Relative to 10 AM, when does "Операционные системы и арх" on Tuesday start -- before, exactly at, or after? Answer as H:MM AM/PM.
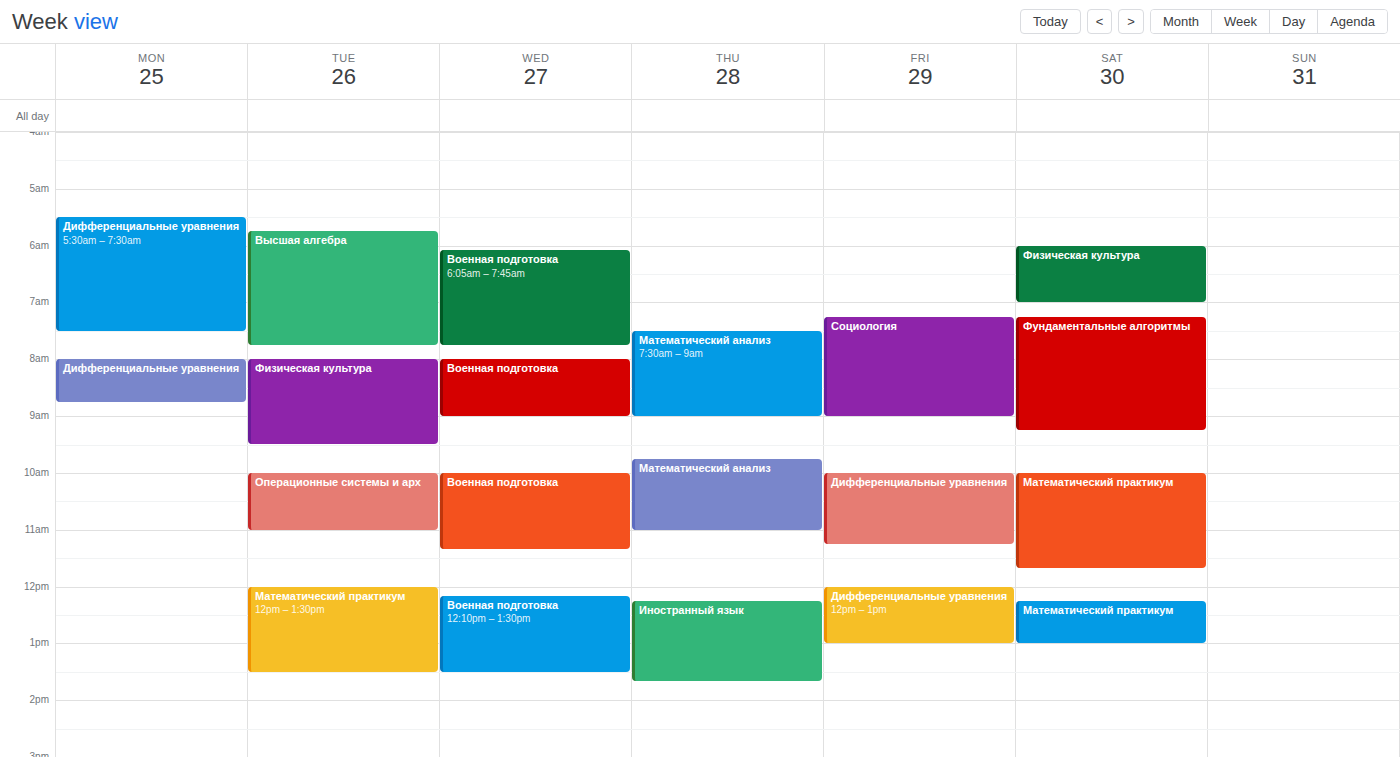
10:00 AM -- exactly at 10 AM, on the 10 AM line.